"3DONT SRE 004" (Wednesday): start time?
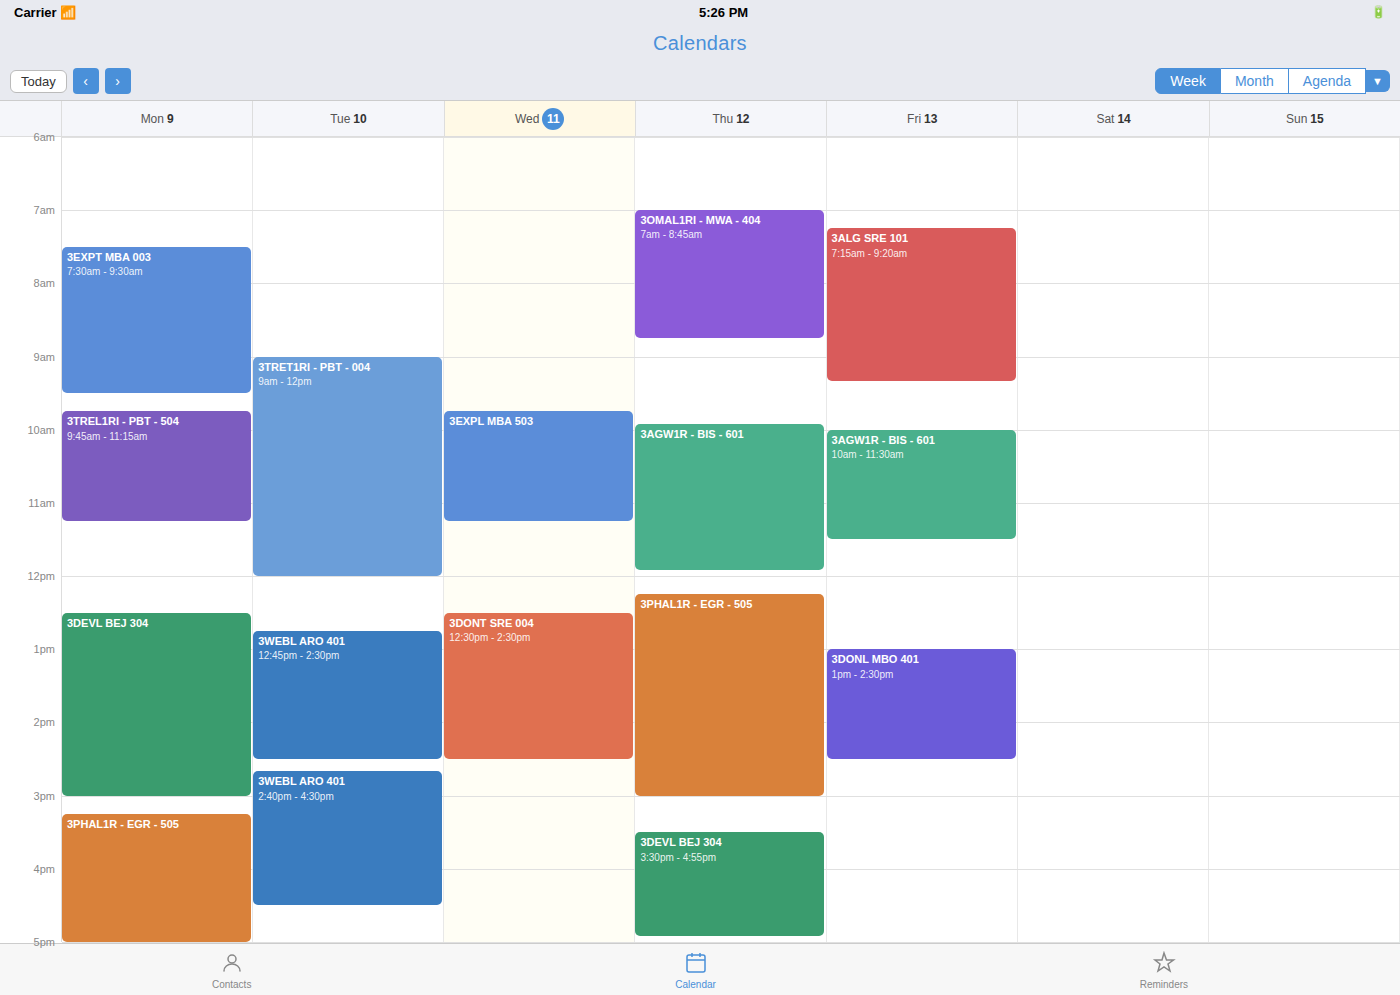
12:30 PM